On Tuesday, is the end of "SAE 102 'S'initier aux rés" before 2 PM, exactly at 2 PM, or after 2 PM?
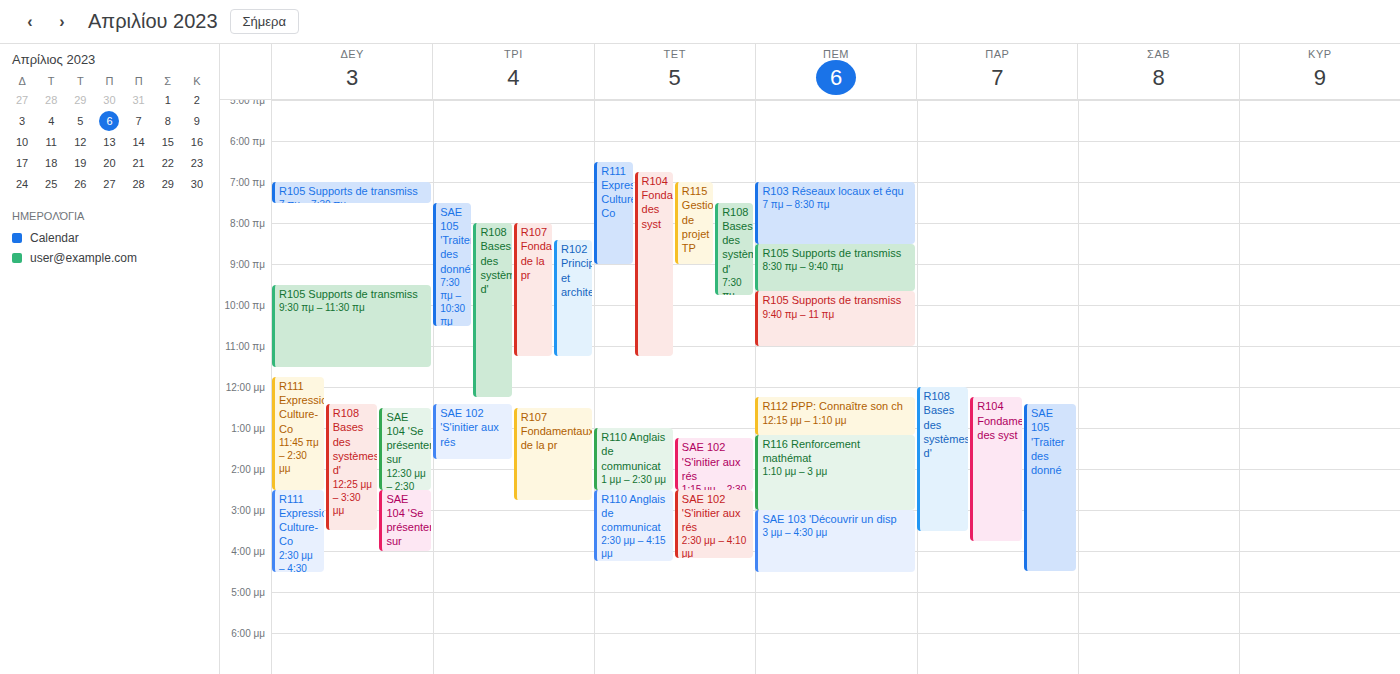
1:45 PM -- before 2 PM, 15 minutes above the 2 PM line.